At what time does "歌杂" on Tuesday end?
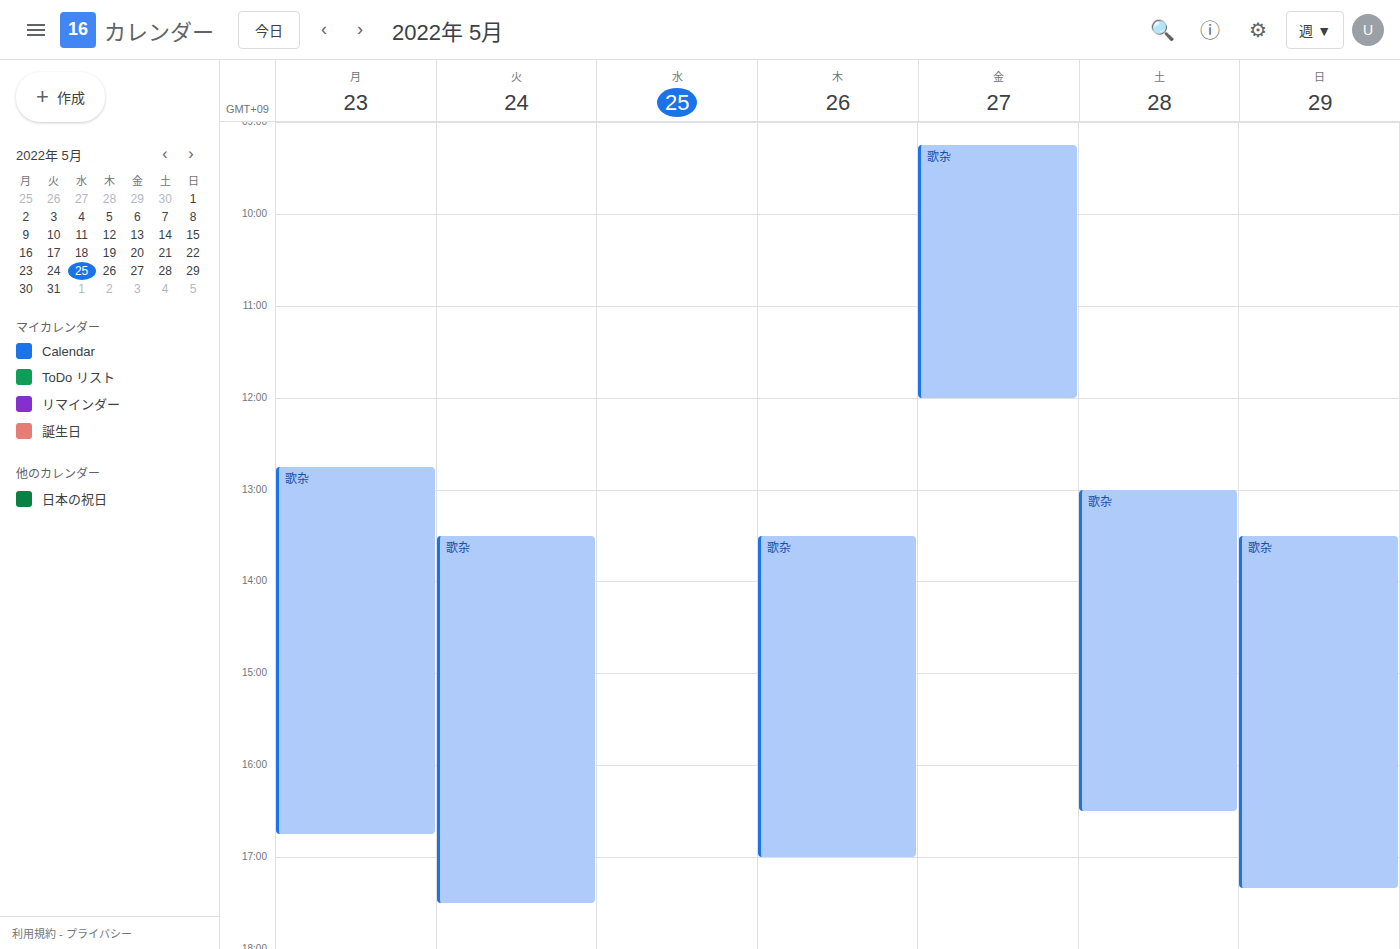
5:30 PM